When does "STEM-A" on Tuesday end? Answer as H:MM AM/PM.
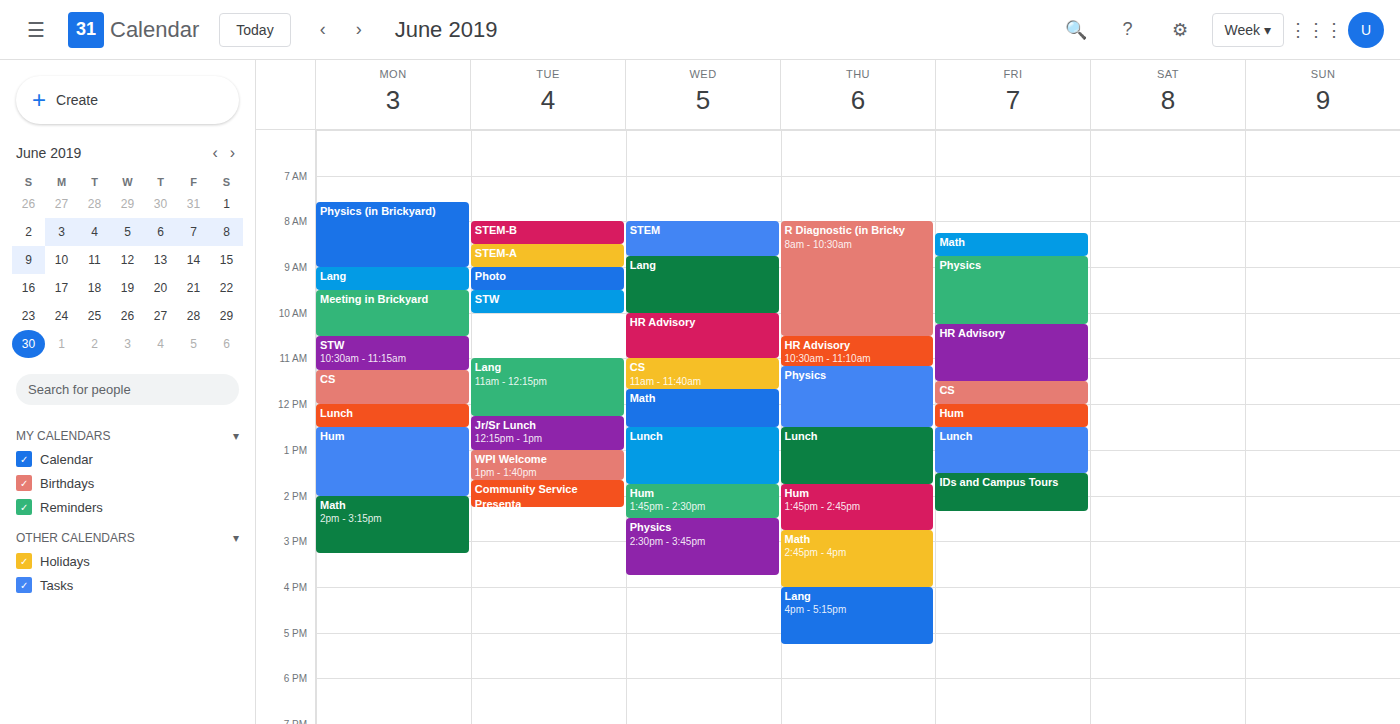
9:00 AM